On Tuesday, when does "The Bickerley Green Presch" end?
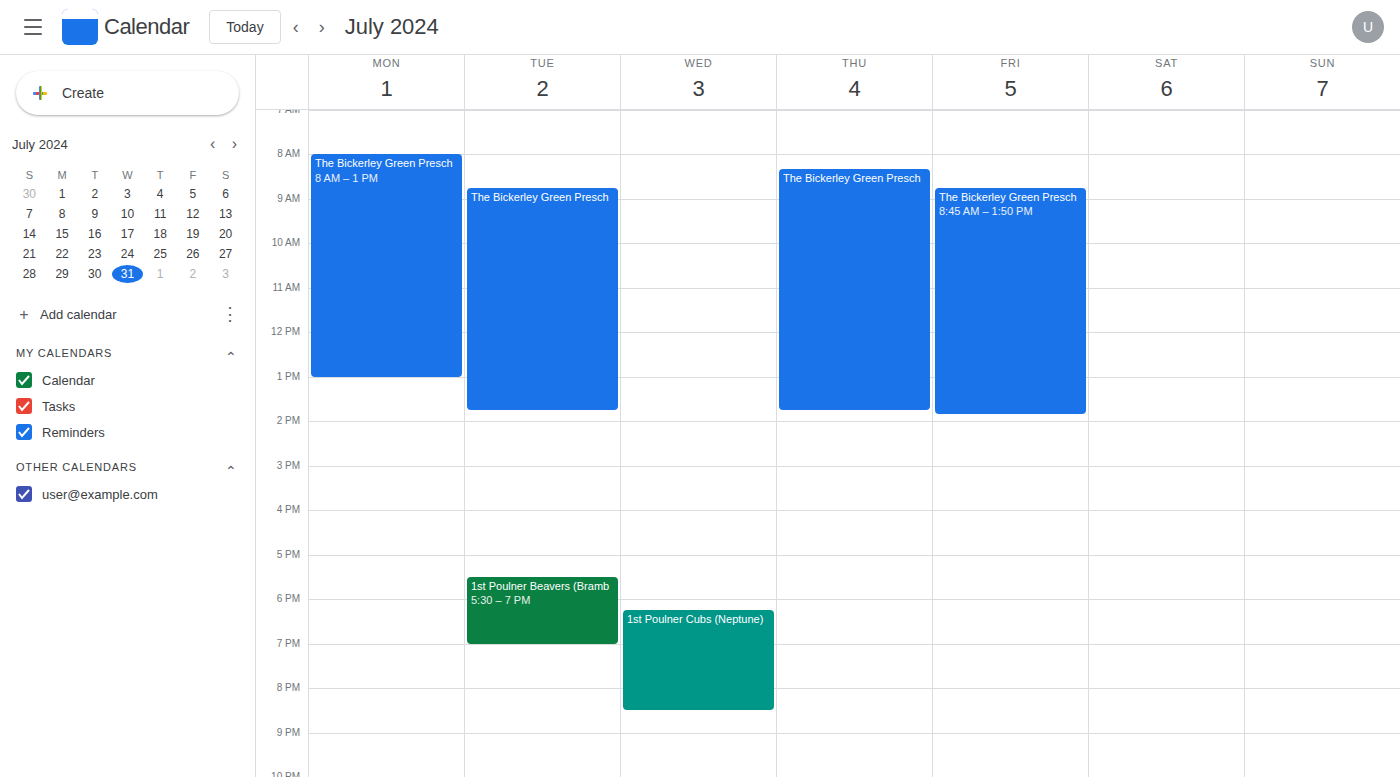
1:45 PM